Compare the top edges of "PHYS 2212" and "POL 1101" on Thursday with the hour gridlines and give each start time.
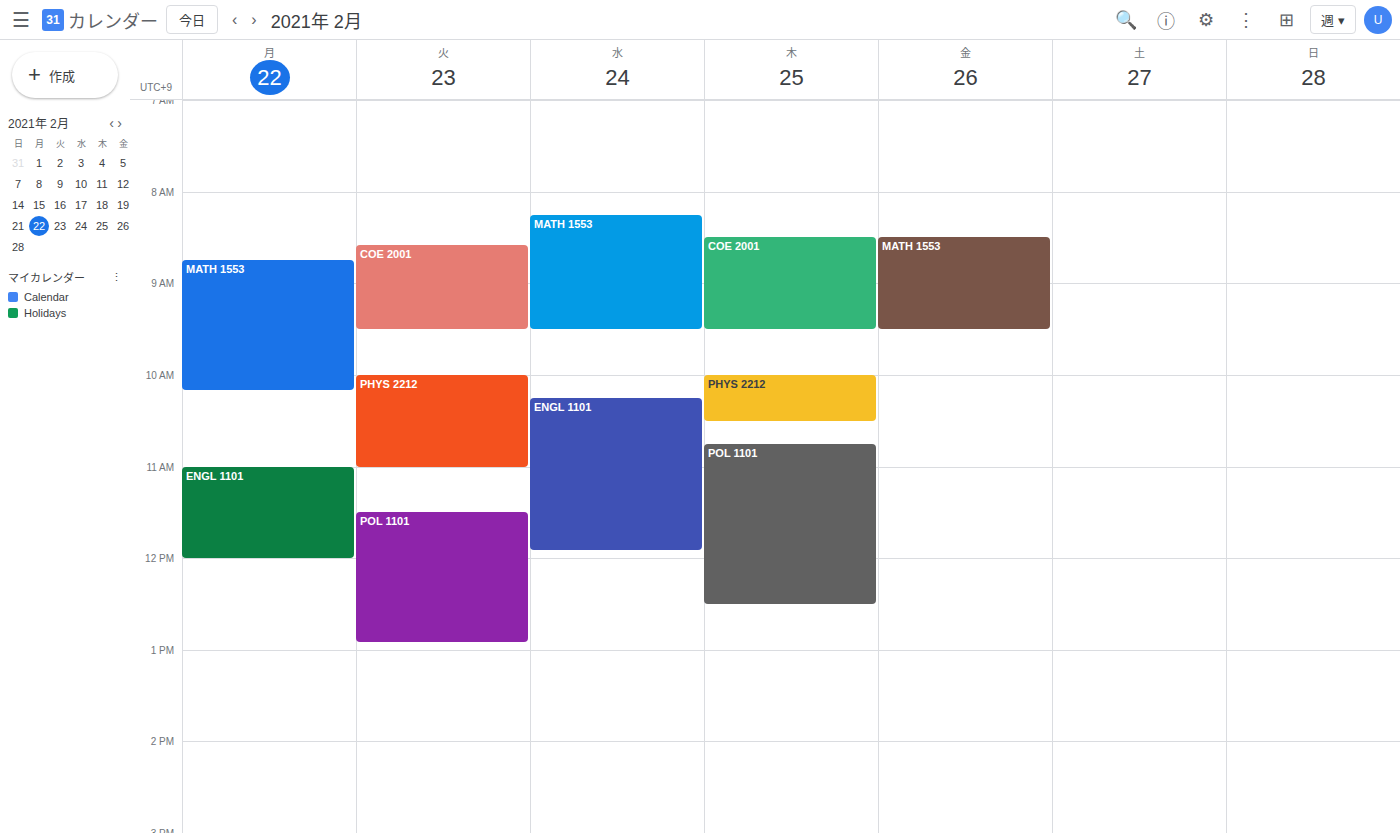
"PHYS 2212": 10:00 AM, exactly on the 10 AM line. "POL 1101": 10:45 AM, neither: three quarters of the way from the 10 AM line to the 11 AM line.